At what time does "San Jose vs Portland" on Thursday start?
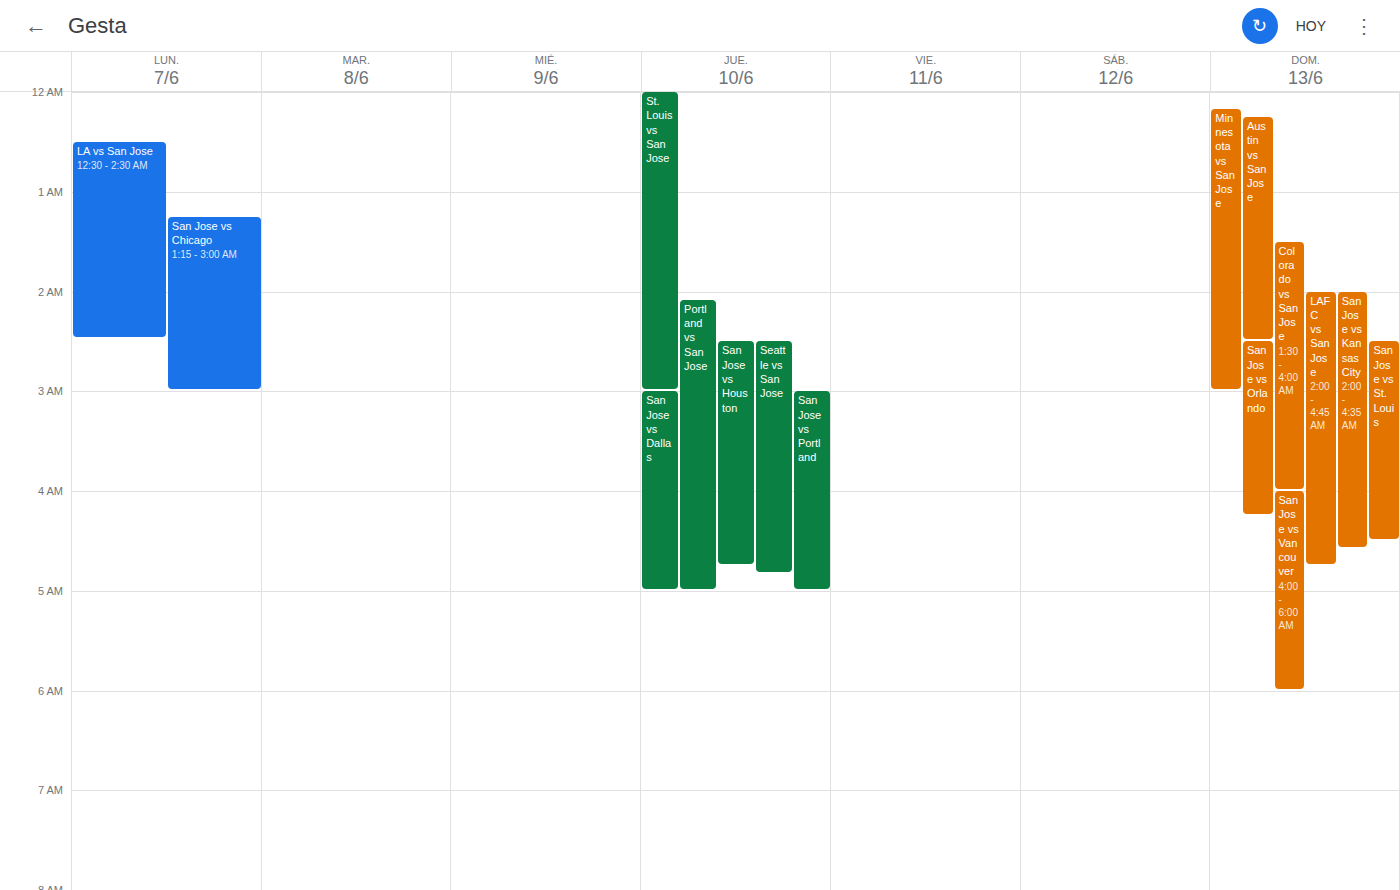
3:00 AM